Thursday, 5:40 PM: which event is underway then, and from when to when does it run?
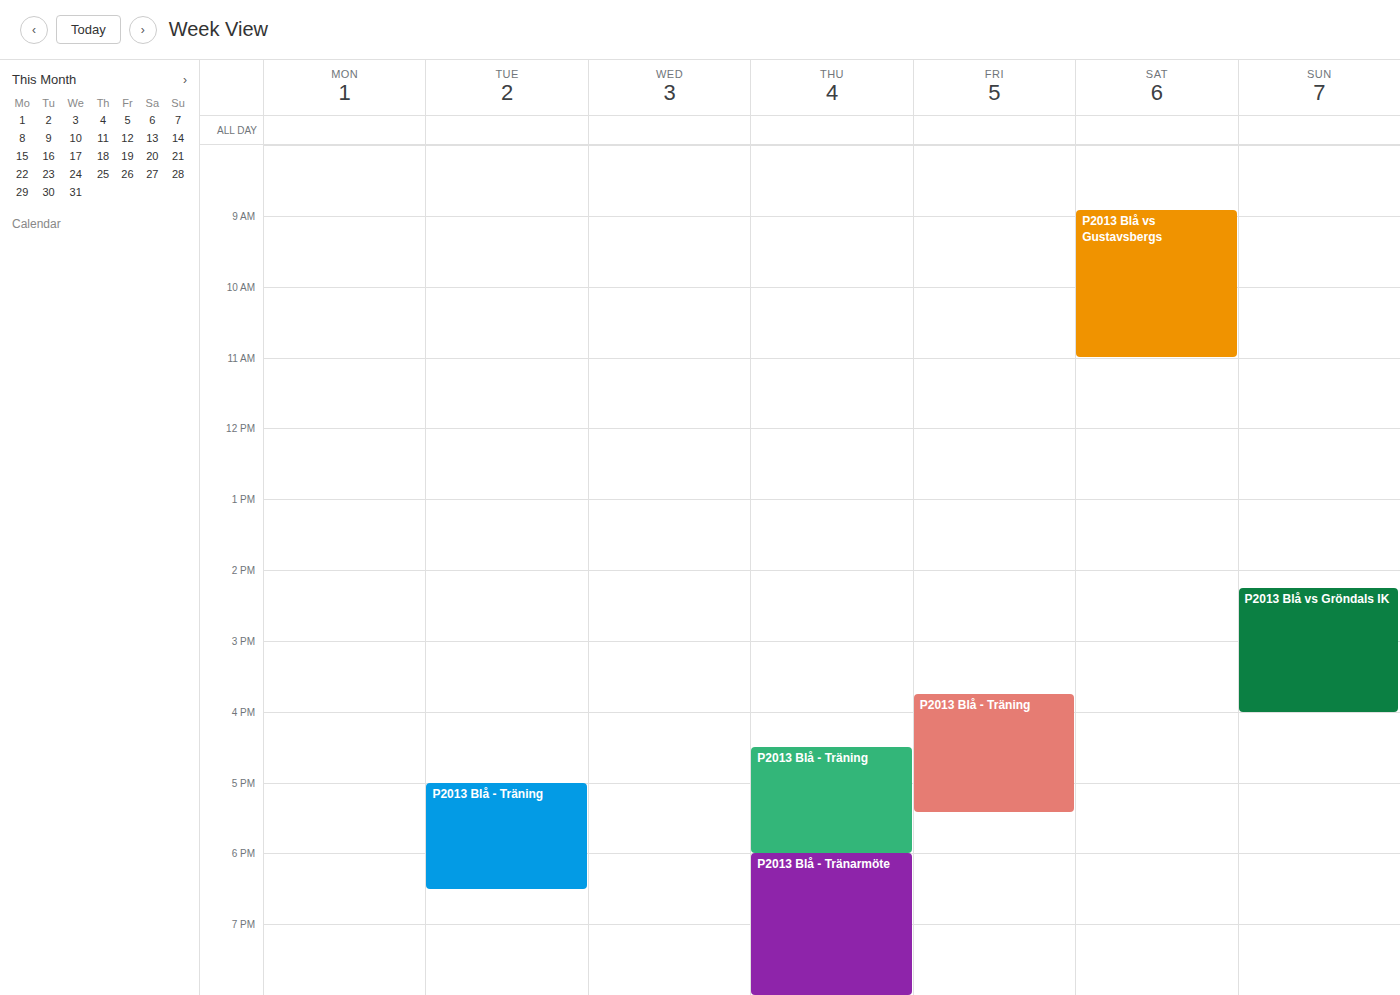
"P2013 Blå - Träning", 4:30 PM to 6:00 PM